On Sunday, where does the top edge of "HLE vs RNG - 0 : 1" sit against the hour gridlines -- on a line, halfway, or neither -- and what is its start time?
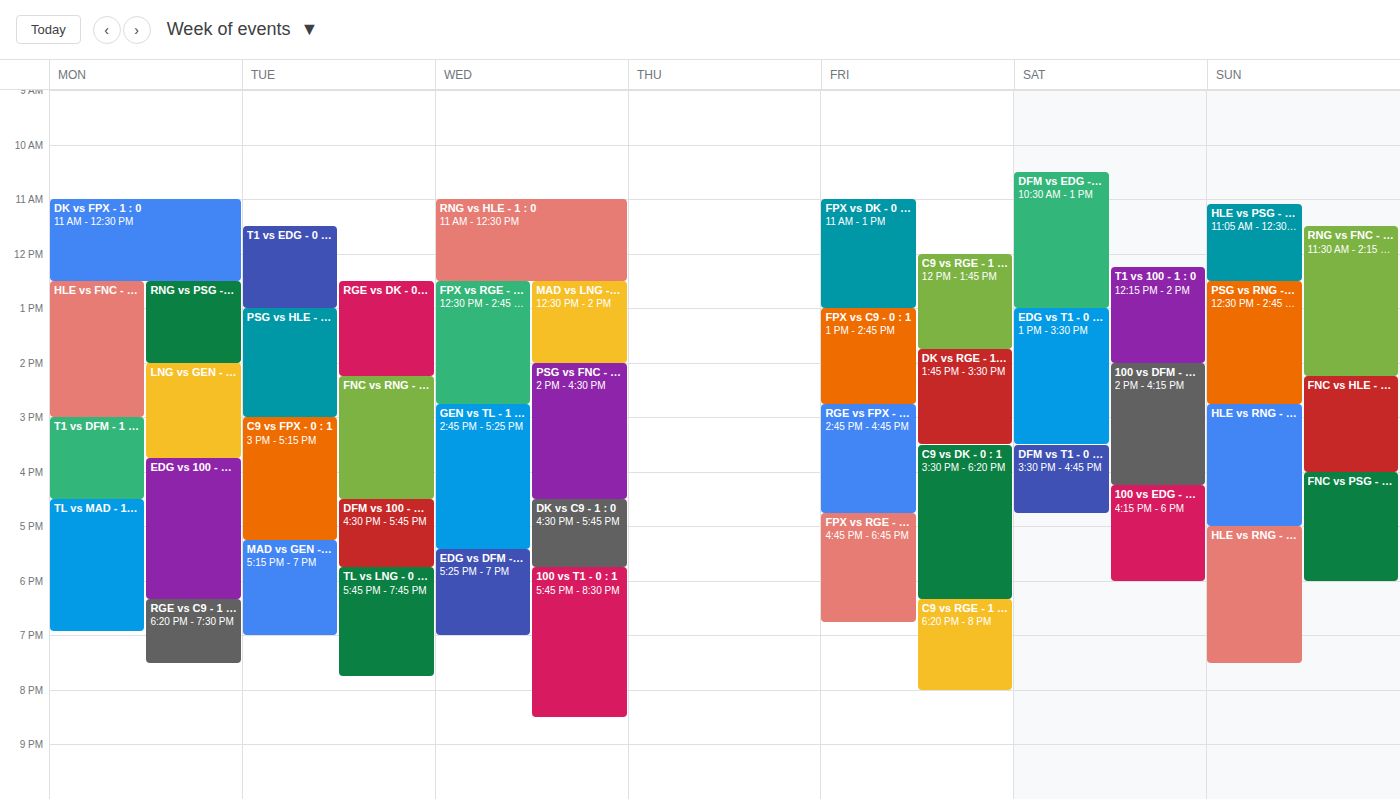
5:00 PM -- exactly on the 5 PM line.